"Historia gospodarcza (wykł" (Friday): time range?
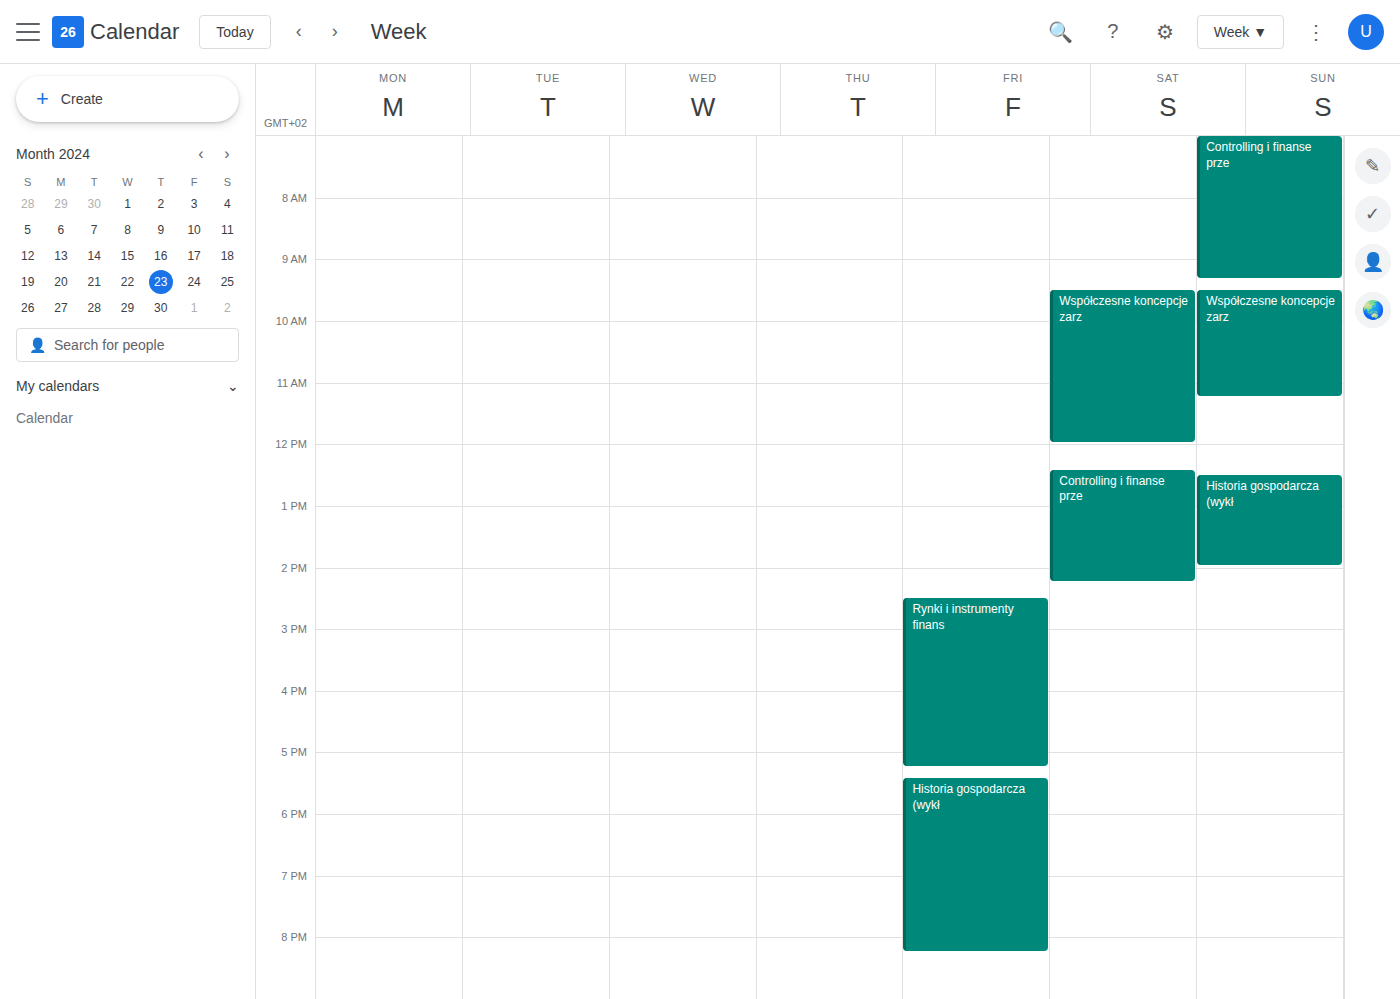
5:25 PM to 8:15 PM